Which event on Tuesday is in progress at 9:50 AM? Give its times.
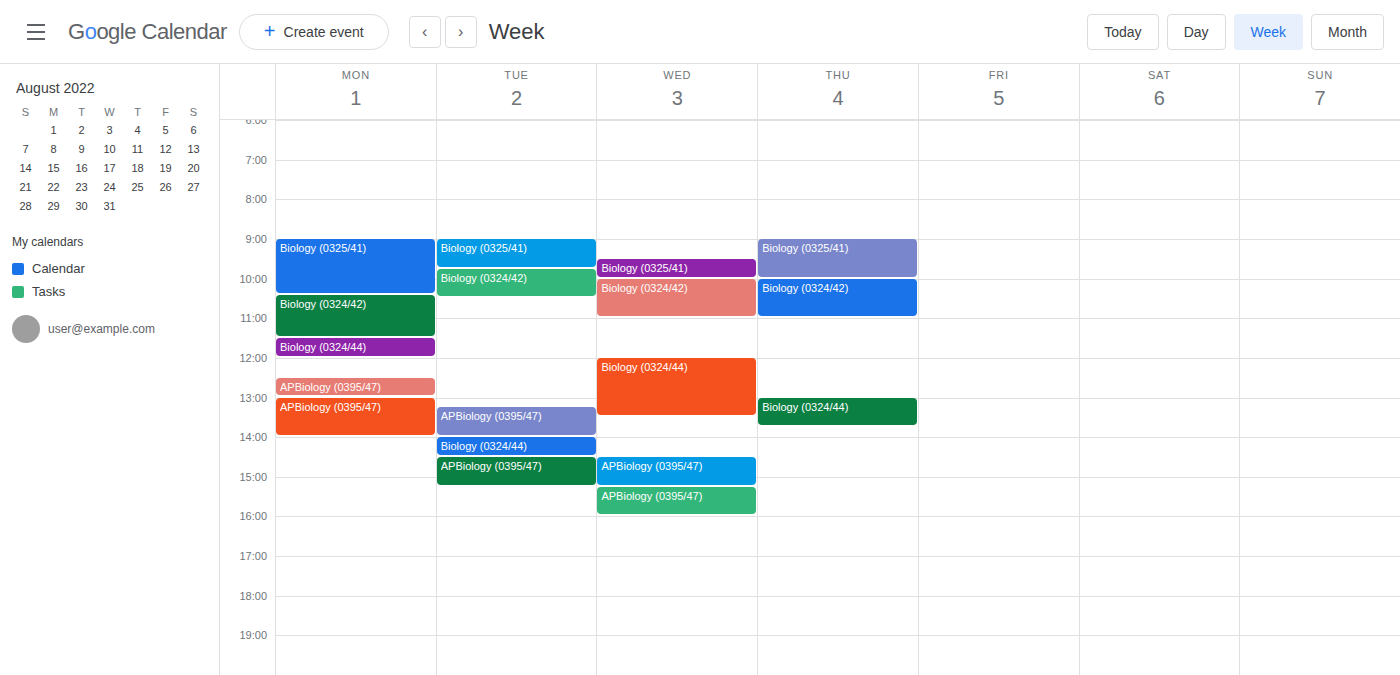
"Biology (0324/42)", 9:45 AM to 10:30 AM